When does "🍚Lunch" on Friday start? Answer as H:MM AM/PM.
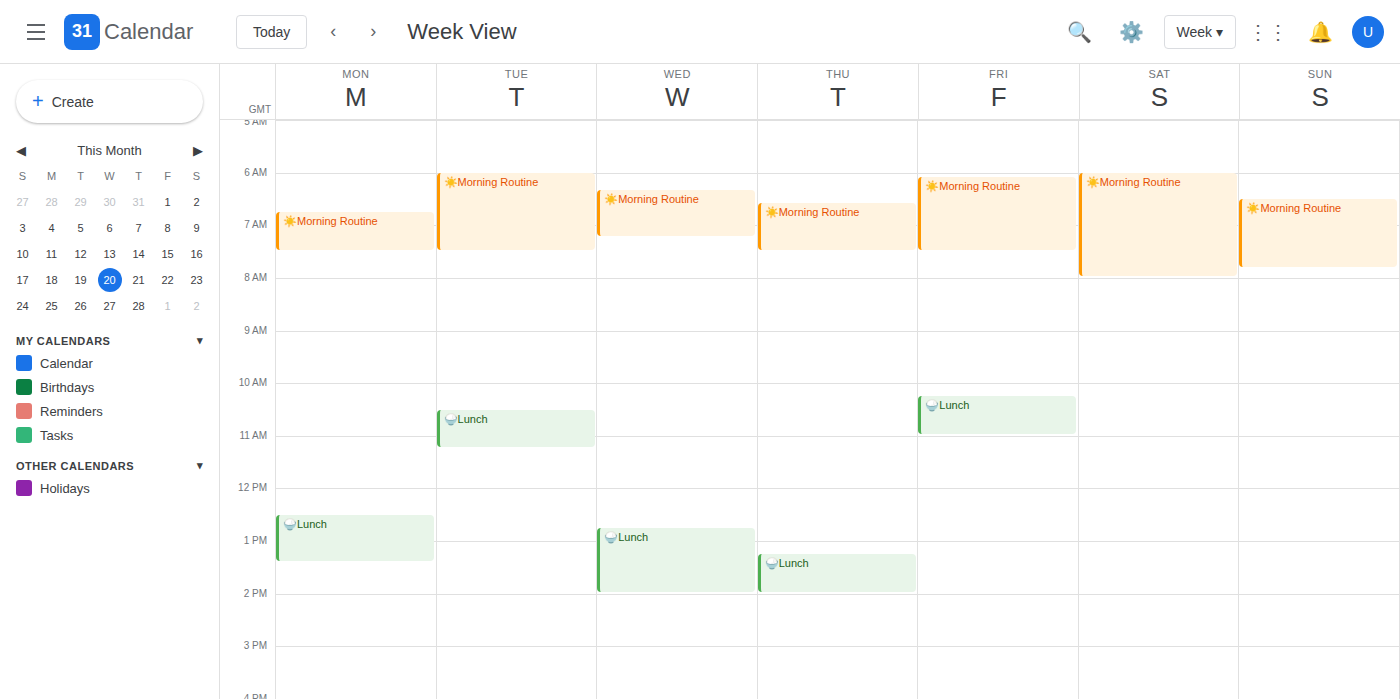
10:15 AM